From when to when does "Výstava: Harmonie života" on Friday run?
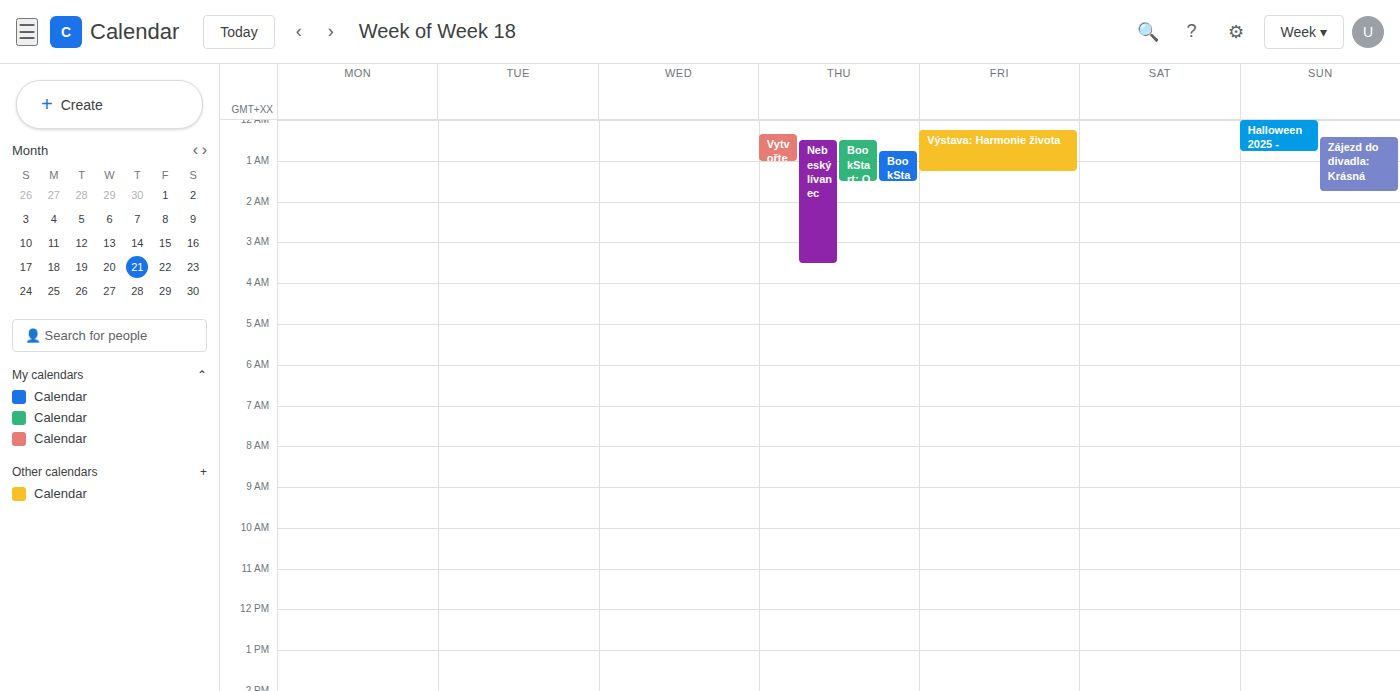
12:15 AM to 1:15 AM